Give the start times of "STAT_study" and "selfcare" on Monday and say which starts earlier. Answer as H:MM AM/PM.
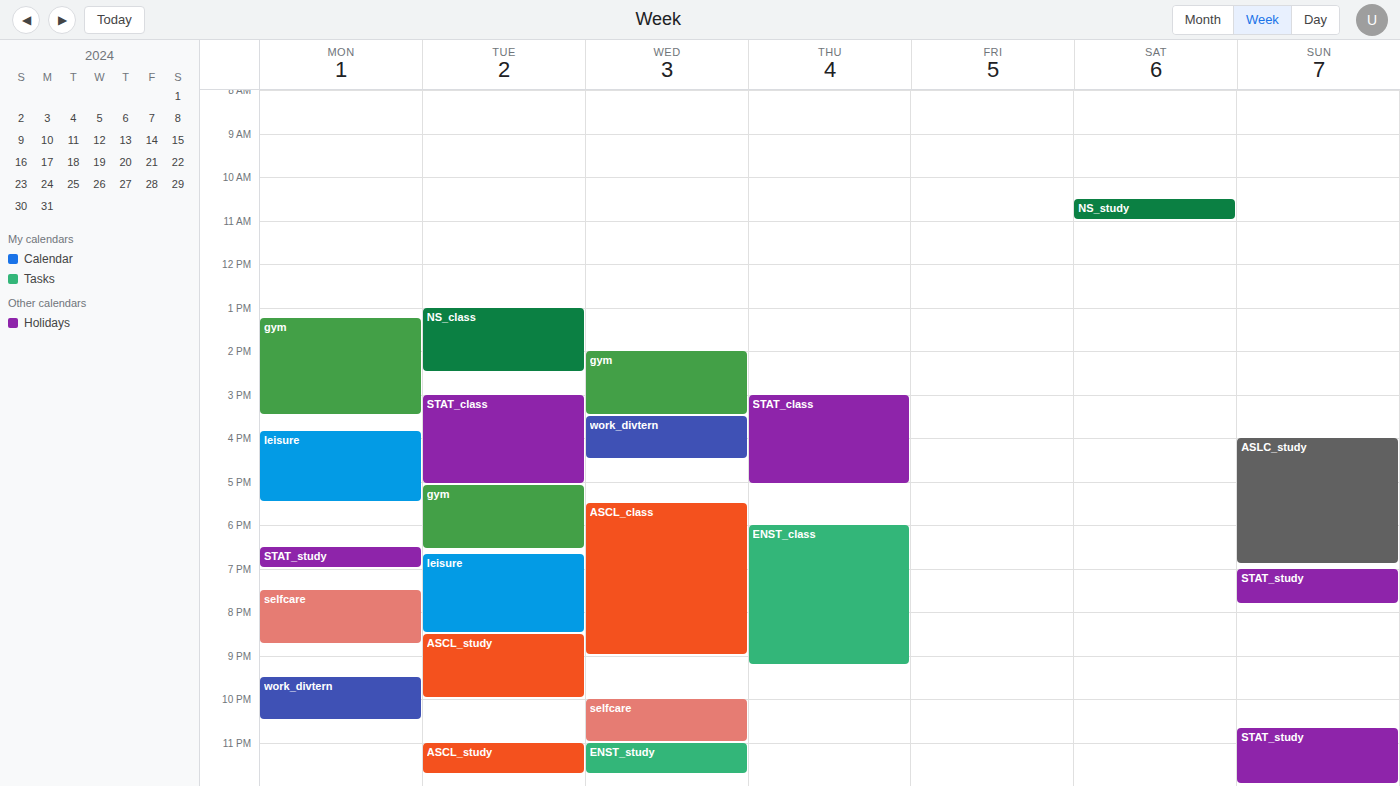
"STAT_study" 6:30 PM; "selfcare" 7:30 PM.